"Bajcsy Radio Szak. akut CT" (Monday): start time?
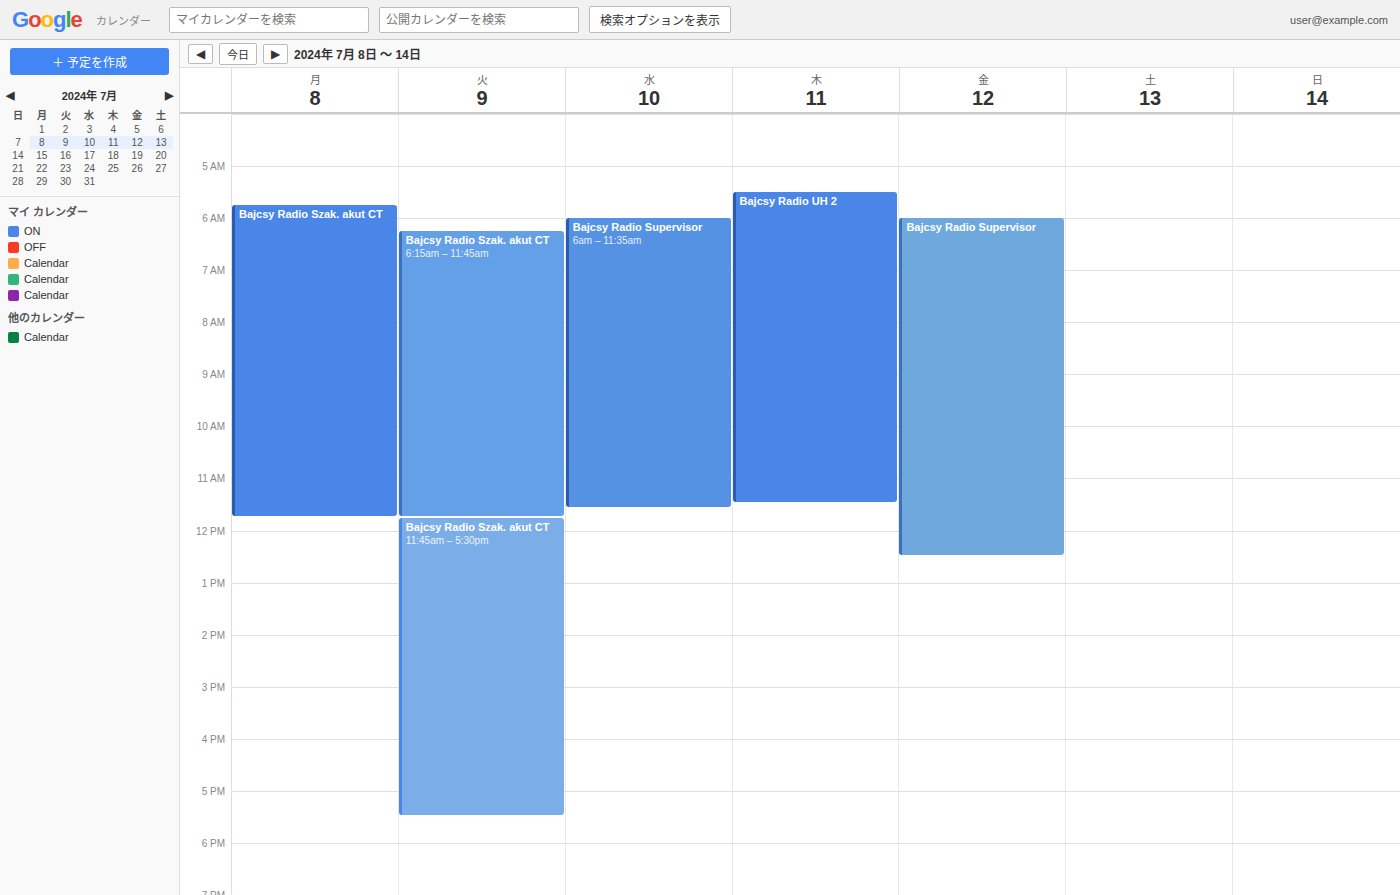
5:45 AM